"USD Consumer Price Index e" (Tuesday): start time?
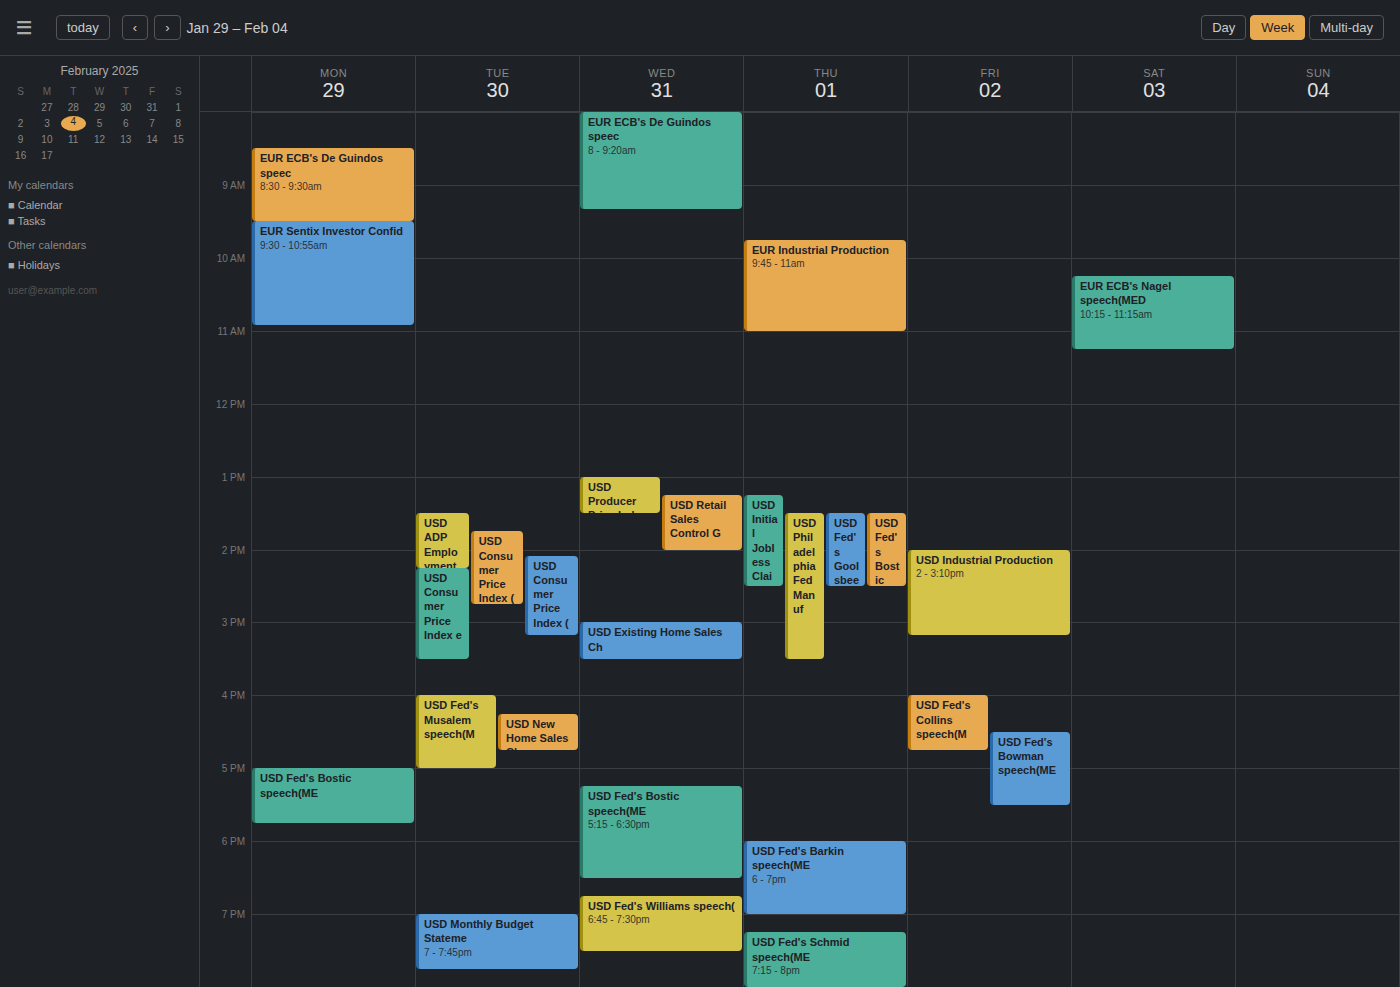
2:15 PM